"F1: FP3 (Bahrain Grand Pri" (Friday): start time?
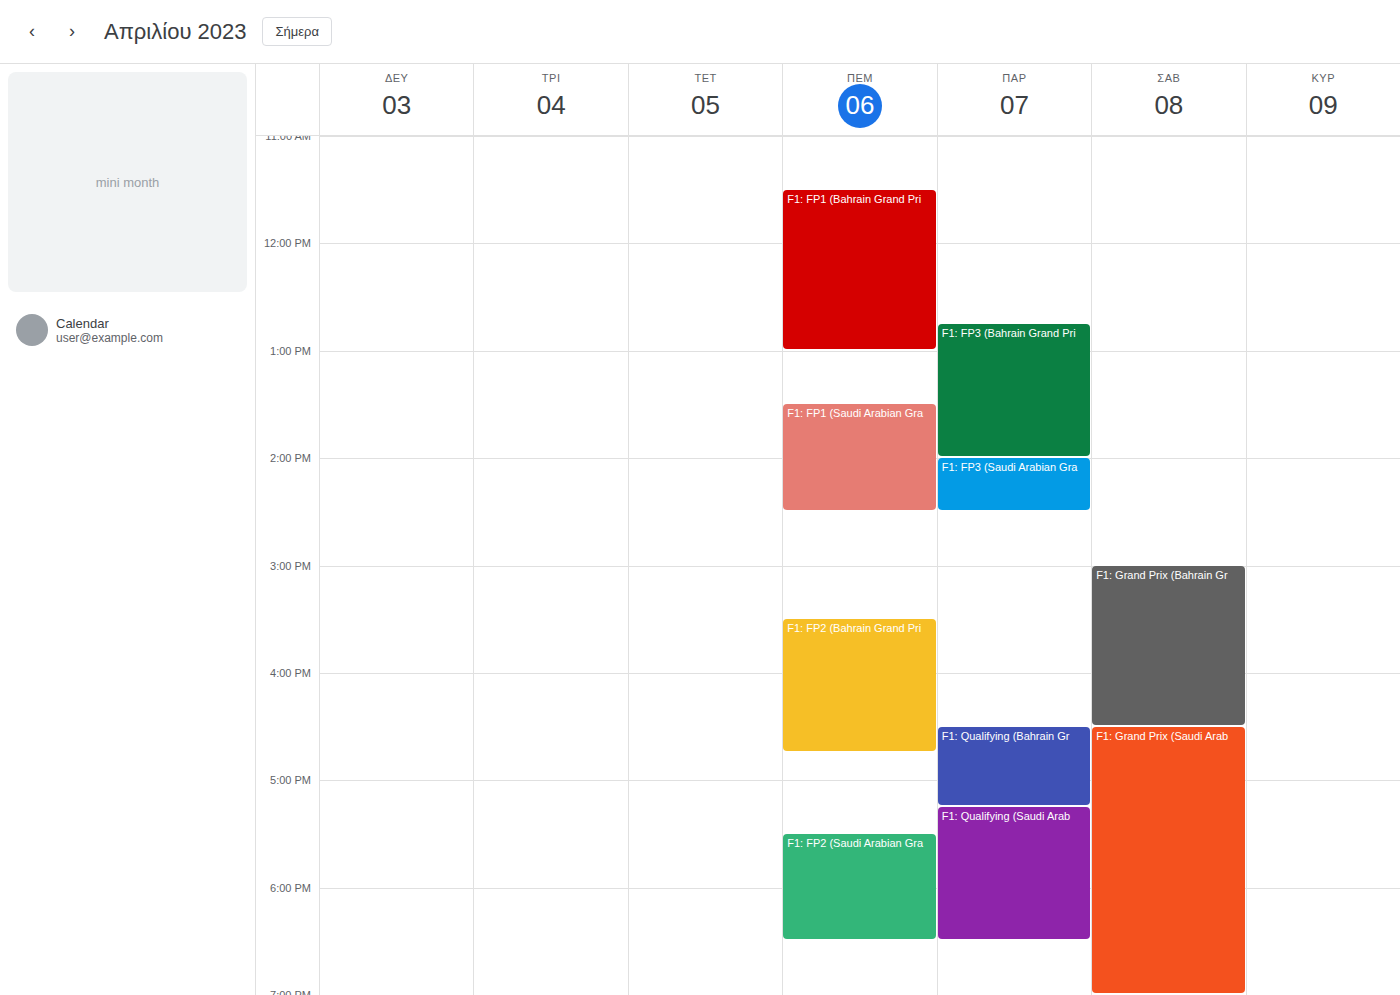
12:45 PM